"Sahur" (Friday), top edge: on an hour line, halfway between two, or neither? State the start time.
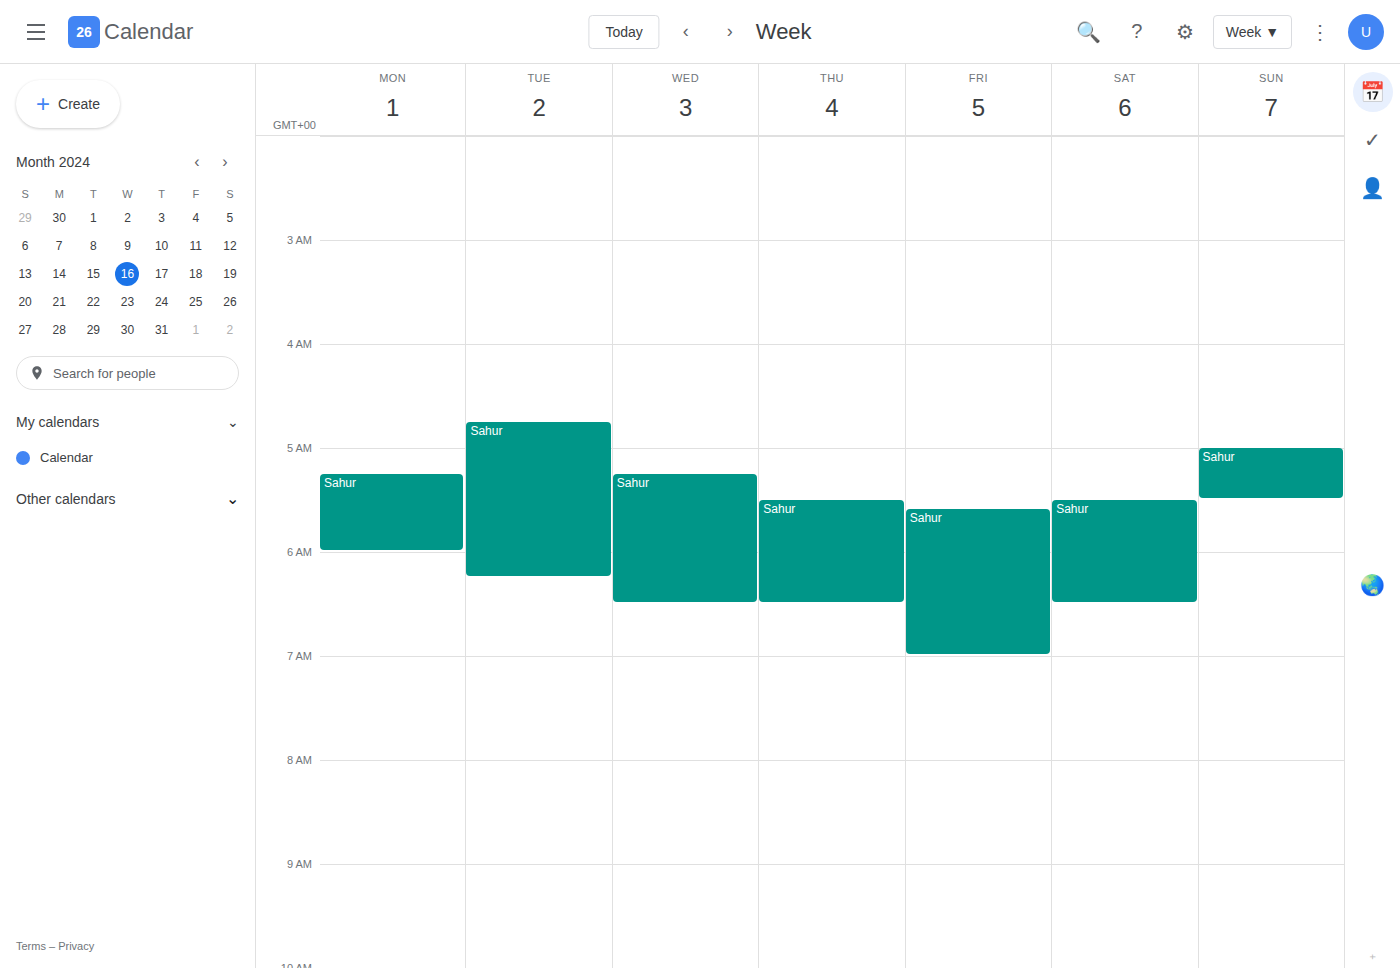
5:35 AM -- neither: 35 minutes below the 5 AM line and 25 minutes above the 6 AM line.